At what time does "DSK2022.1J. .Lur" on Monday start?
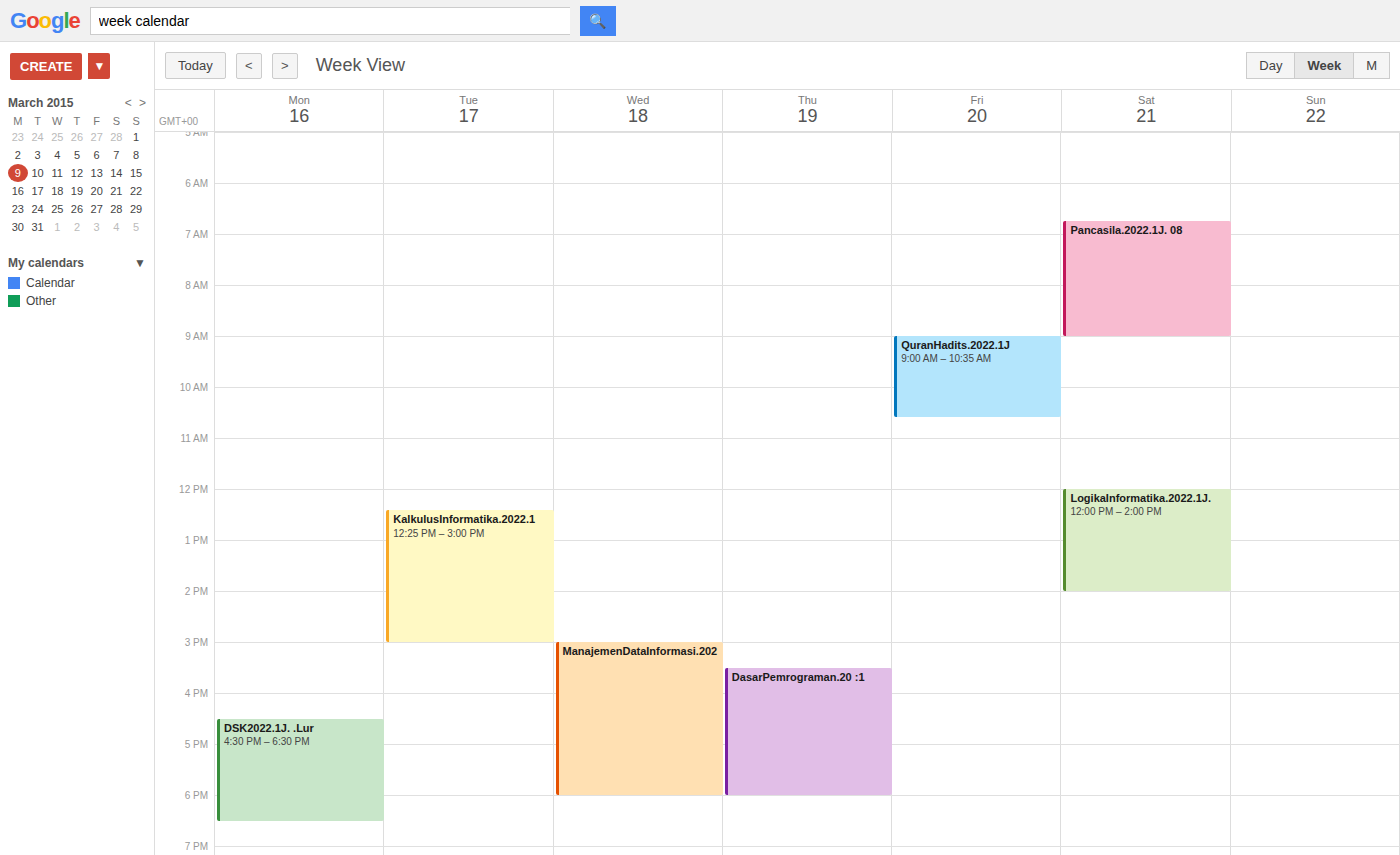
4:30 PM